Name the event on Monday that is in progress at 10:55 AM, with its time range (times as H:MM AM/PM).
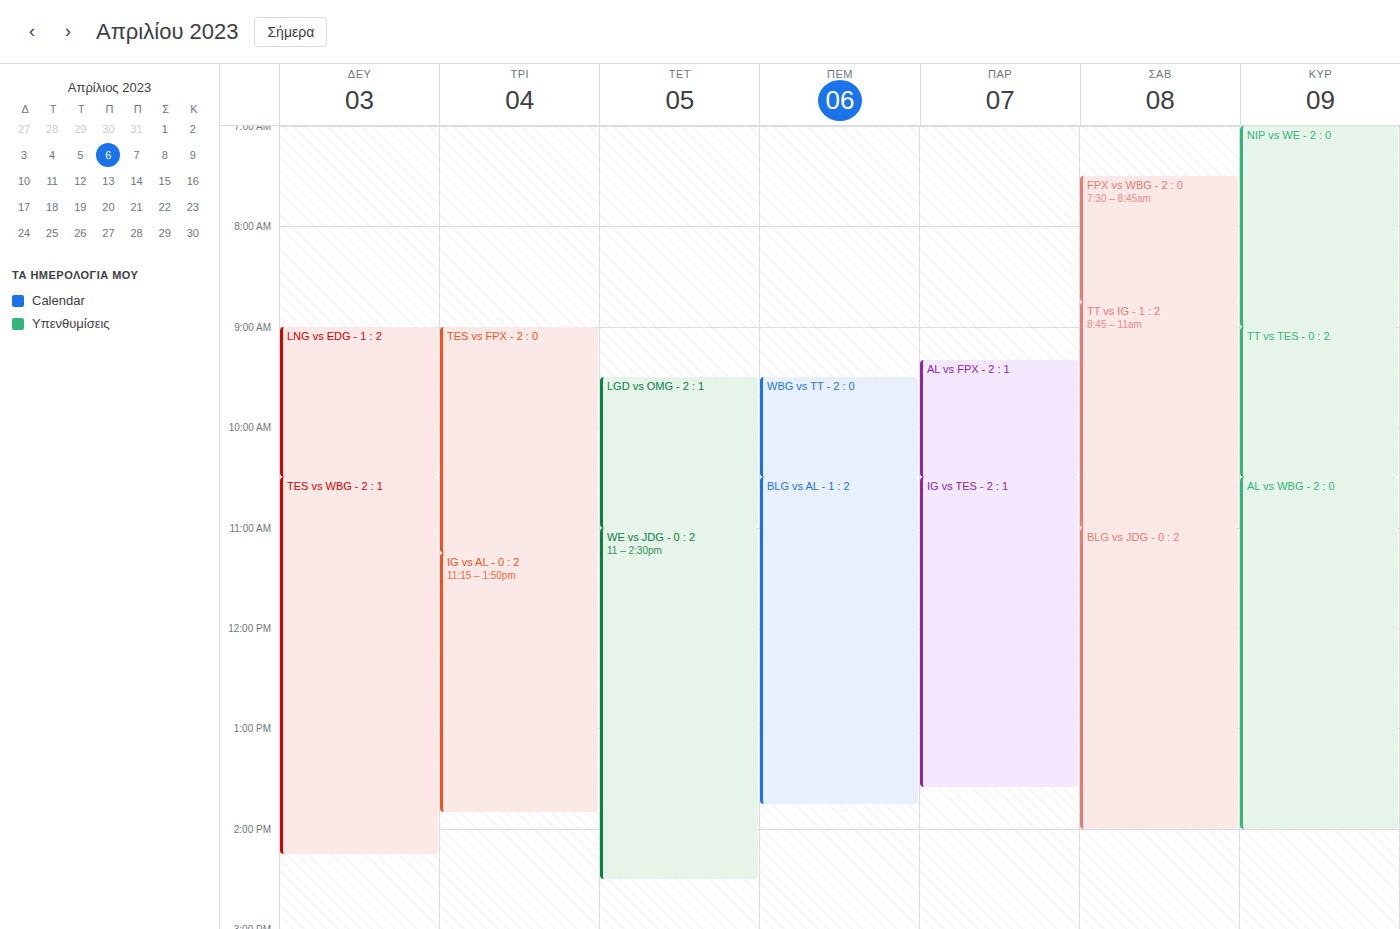
"TES vs WBG - 2 : 1", 10:30 AM to 2:15 PM